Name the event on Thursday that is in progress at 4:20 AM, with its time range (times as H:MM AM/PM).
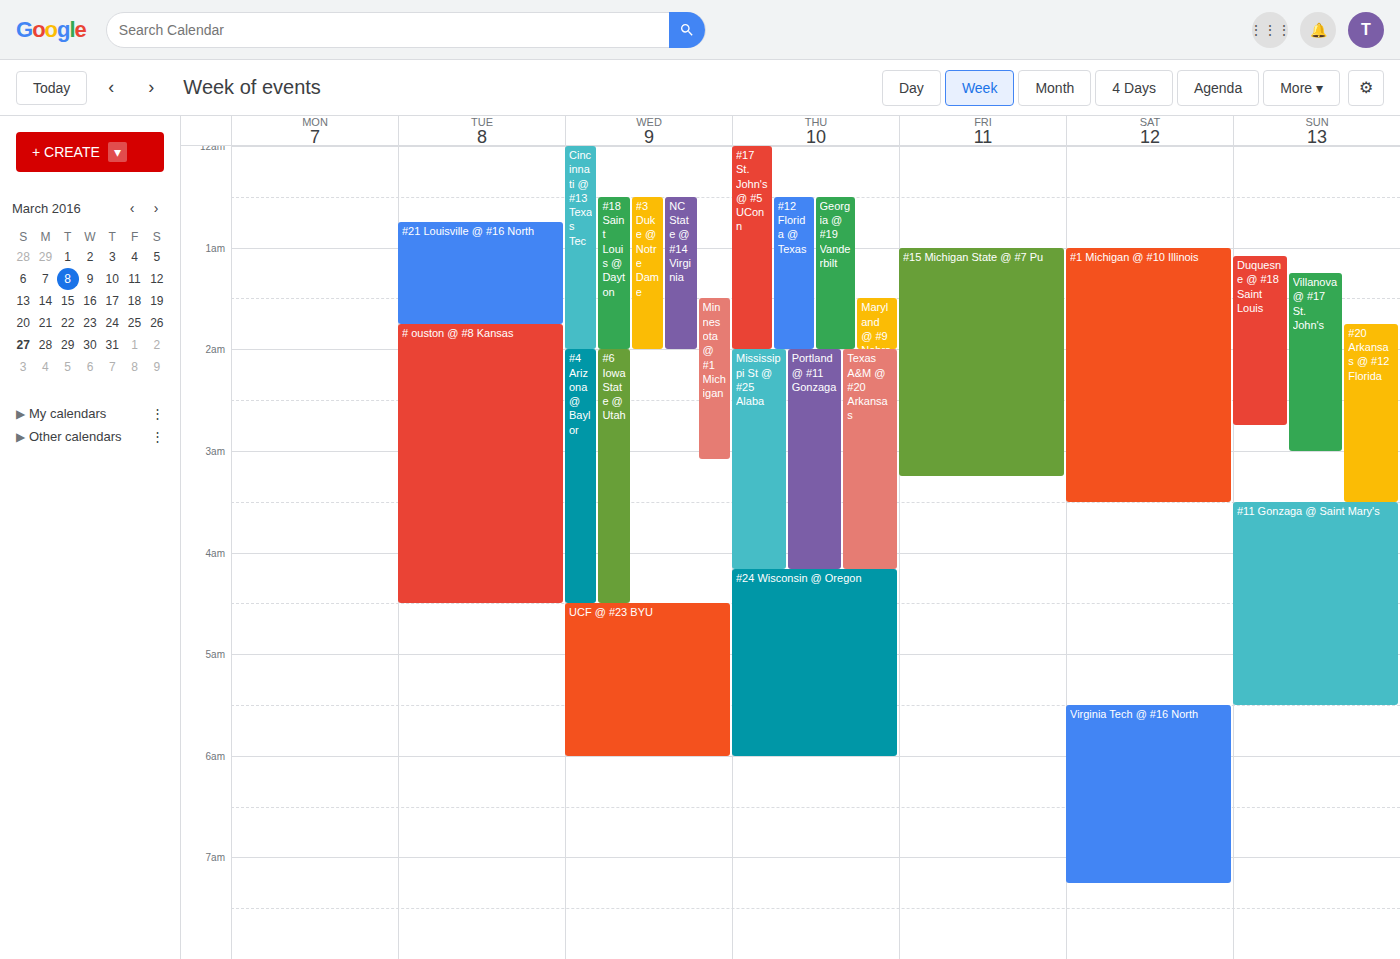
"#24 Wisconsin @ Oregon", 4:10 AM to 6:00 AM